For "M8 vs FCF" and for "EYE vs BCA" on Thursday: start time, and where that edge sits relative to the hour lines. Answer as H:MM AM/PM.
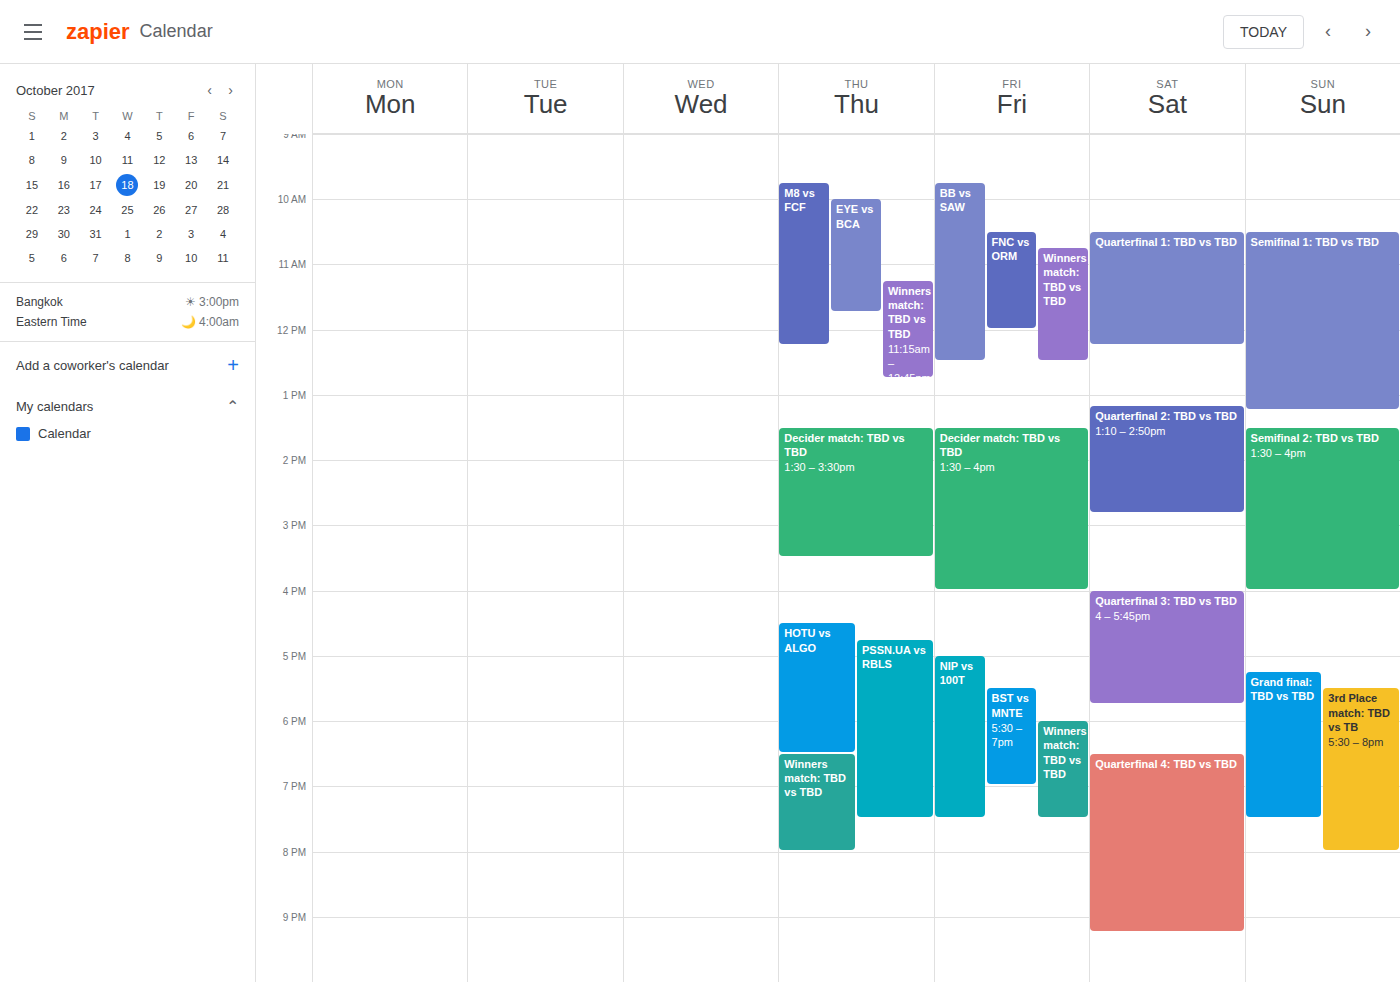
"M8 vs FCF": 9:45 AM, neither: three quarters of the way from the 9 AM line to the 10 AM line. "EYE vs BCA": 10:00 AM, exactly on the 10 AM line.